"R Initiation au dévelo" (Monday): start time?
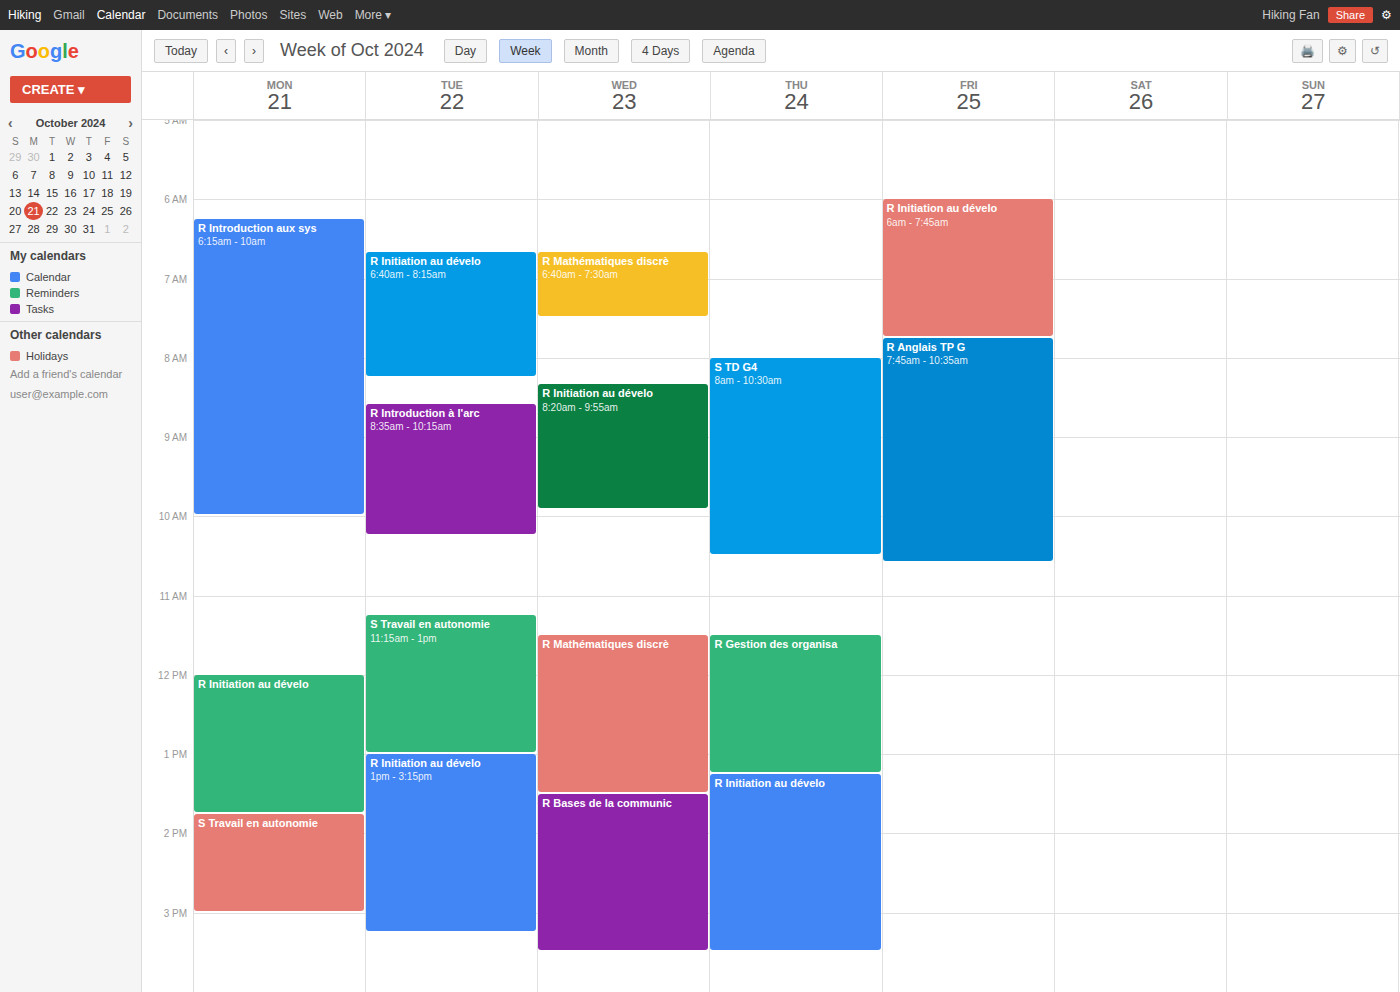
12:00 PM